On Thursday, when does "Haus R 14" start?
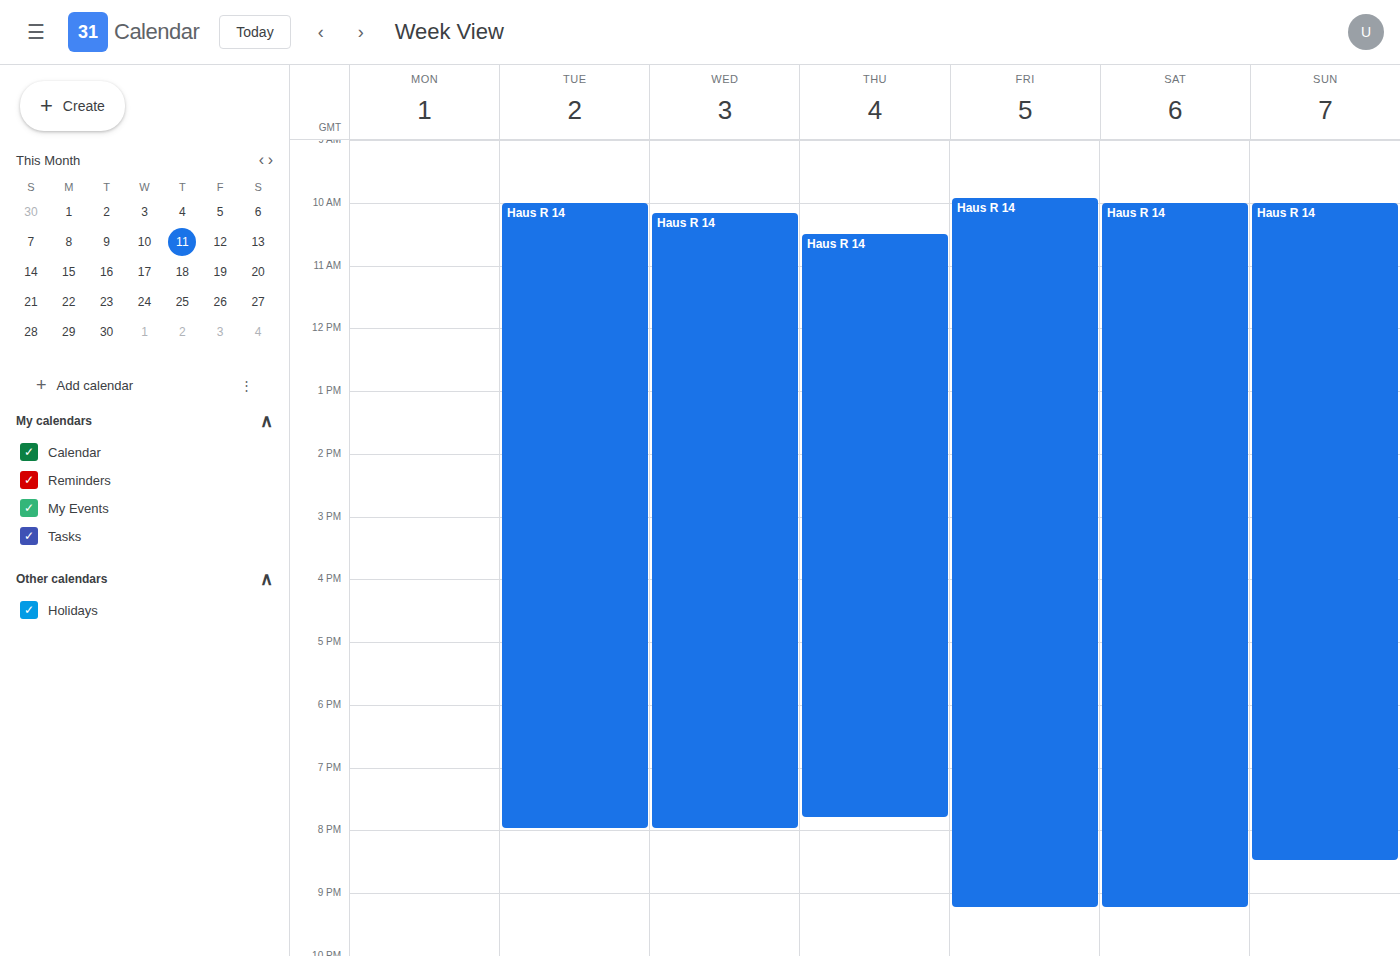
10:30 AM